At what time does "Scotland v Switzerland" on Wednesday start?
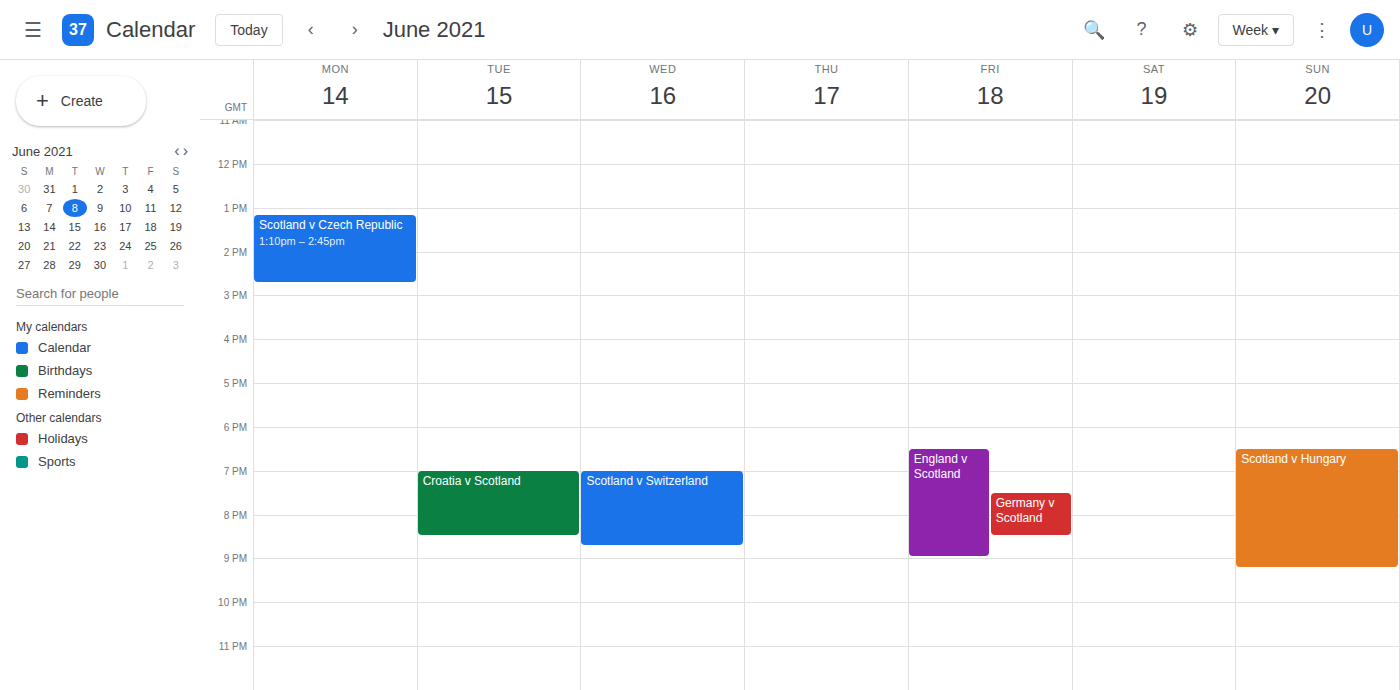
7:00 PM